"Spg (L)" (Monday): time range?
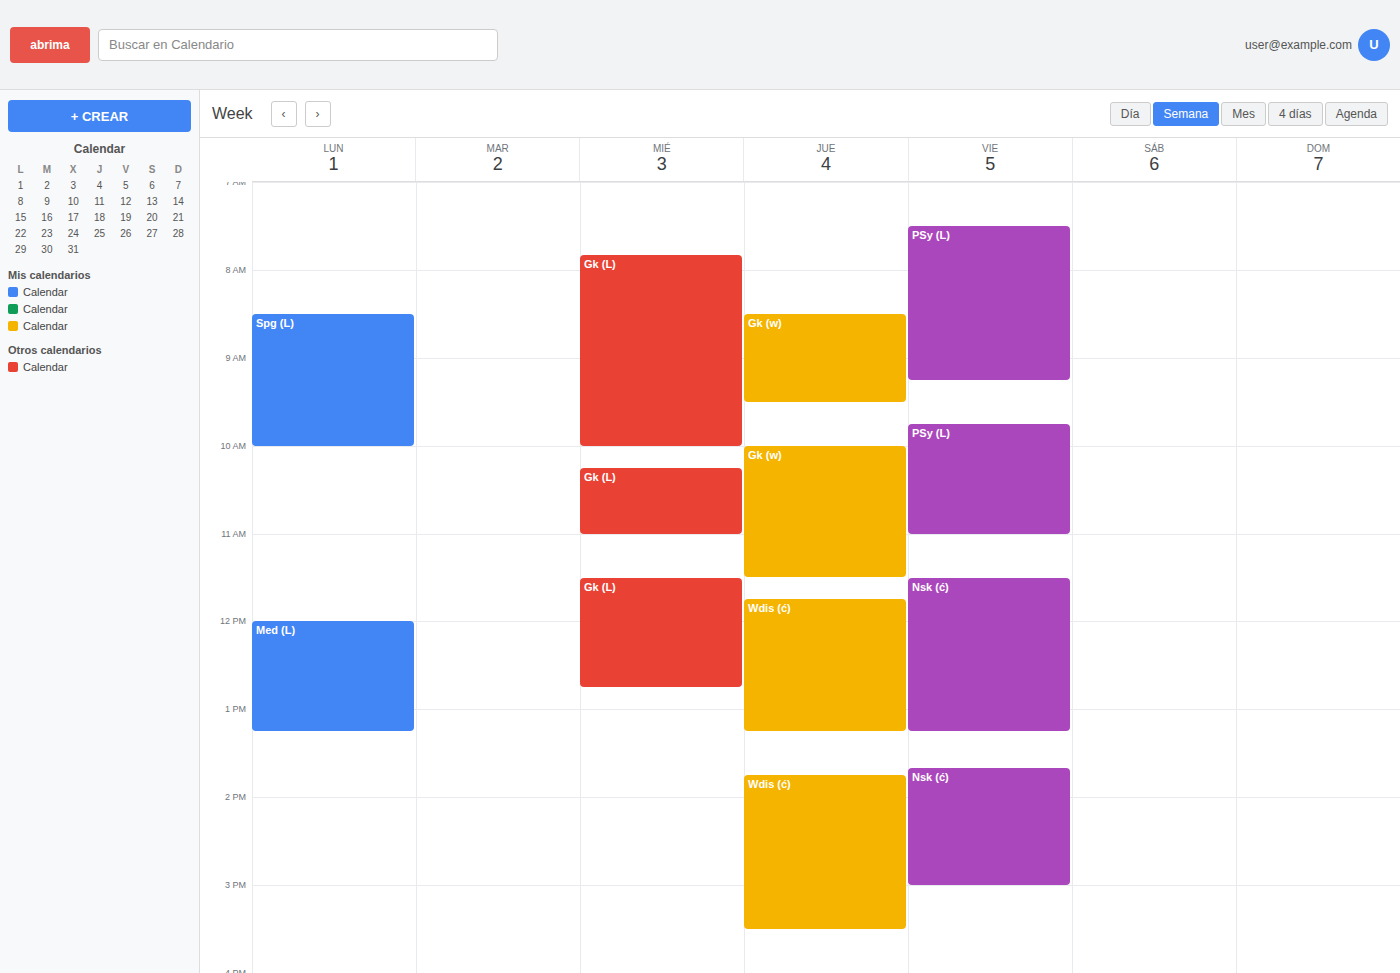
8:30 AM to 10:00 AM